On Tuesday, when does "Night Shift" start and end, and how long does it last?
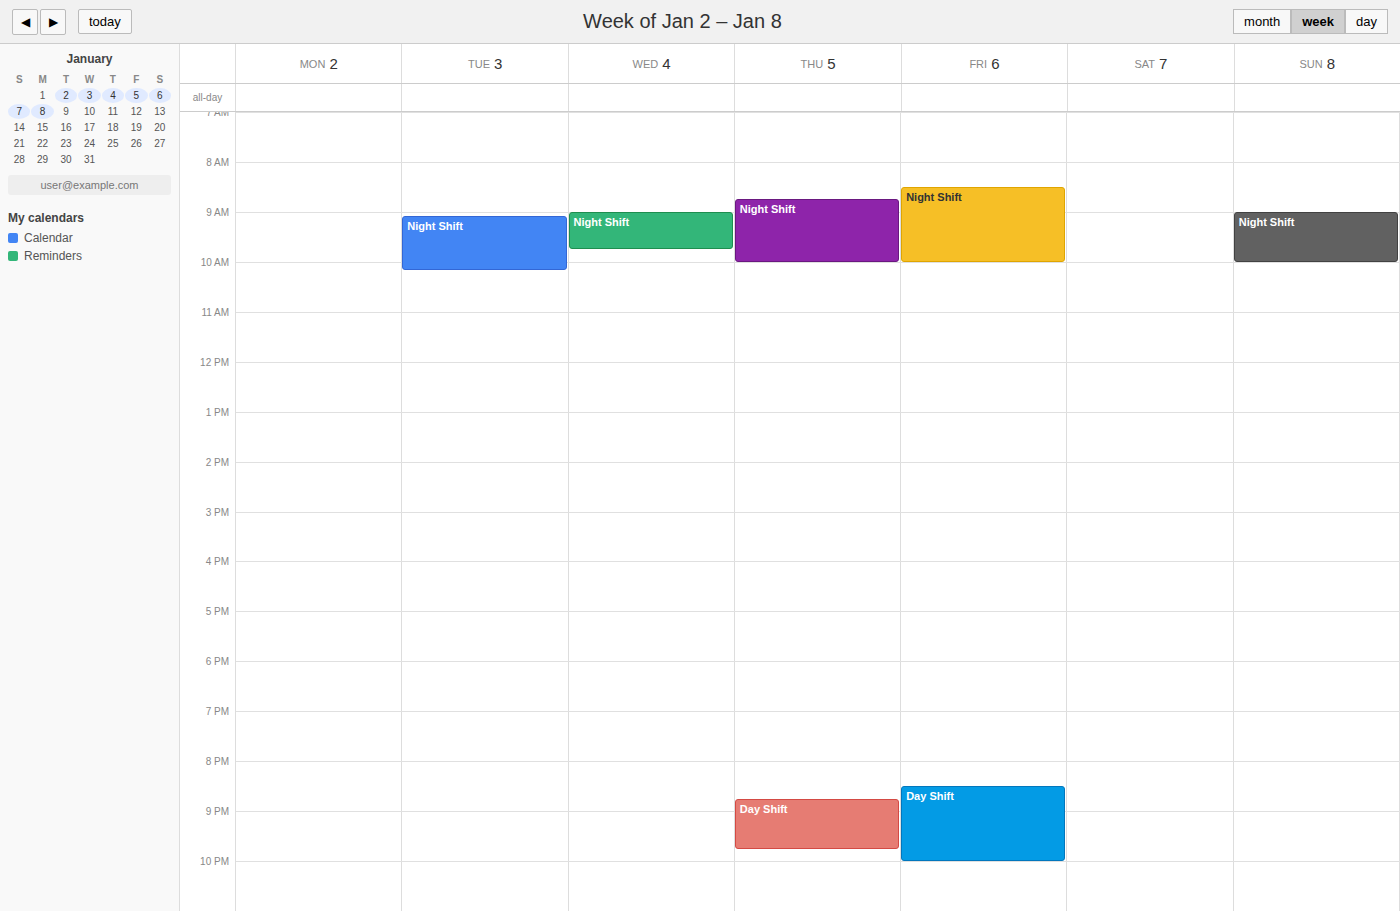
9:05 AM to 10:10 AM, 1 hour 5 minutes